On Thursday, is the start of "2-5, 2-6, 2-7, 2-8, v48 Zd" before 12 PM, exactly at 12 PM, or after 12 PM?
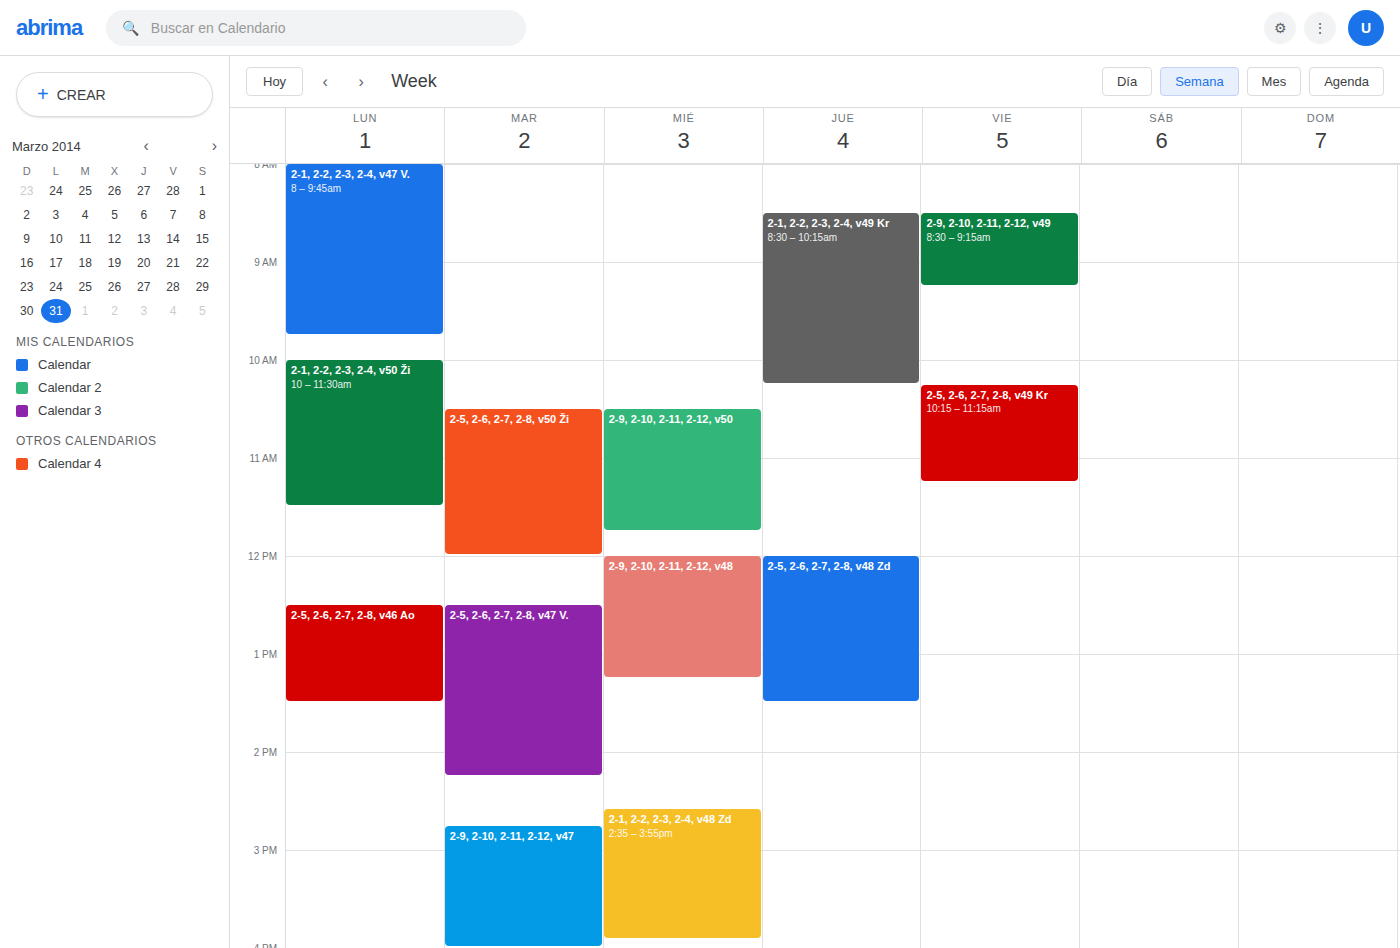
12:00 PM -- exactly at 12 PM, on the 12 PM line.